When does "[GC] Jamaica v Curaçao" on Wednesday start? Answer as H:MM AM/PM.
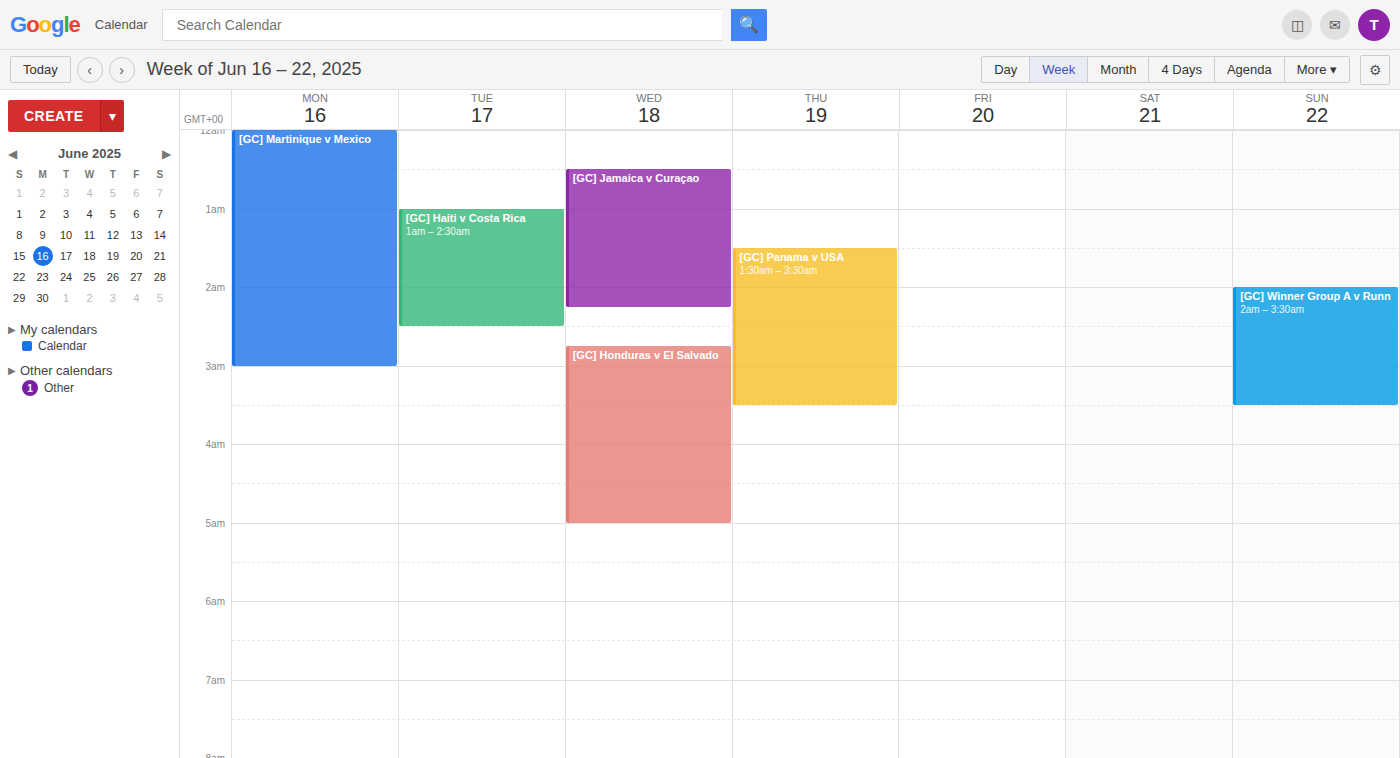
12:30 AM